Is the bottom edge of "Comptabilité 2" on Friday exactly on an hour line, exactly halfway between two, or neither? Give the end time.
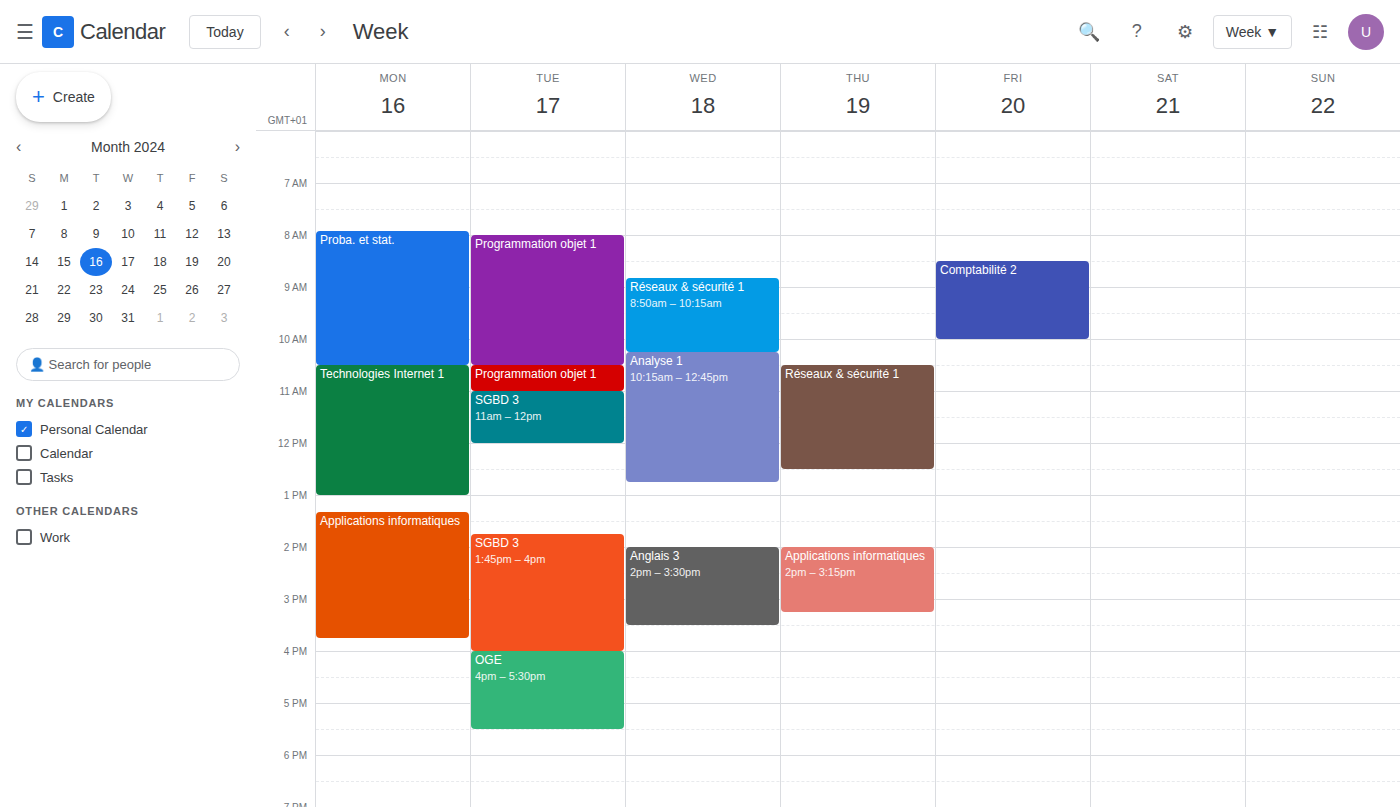
10:00 -- exactly on the 10:00 line.